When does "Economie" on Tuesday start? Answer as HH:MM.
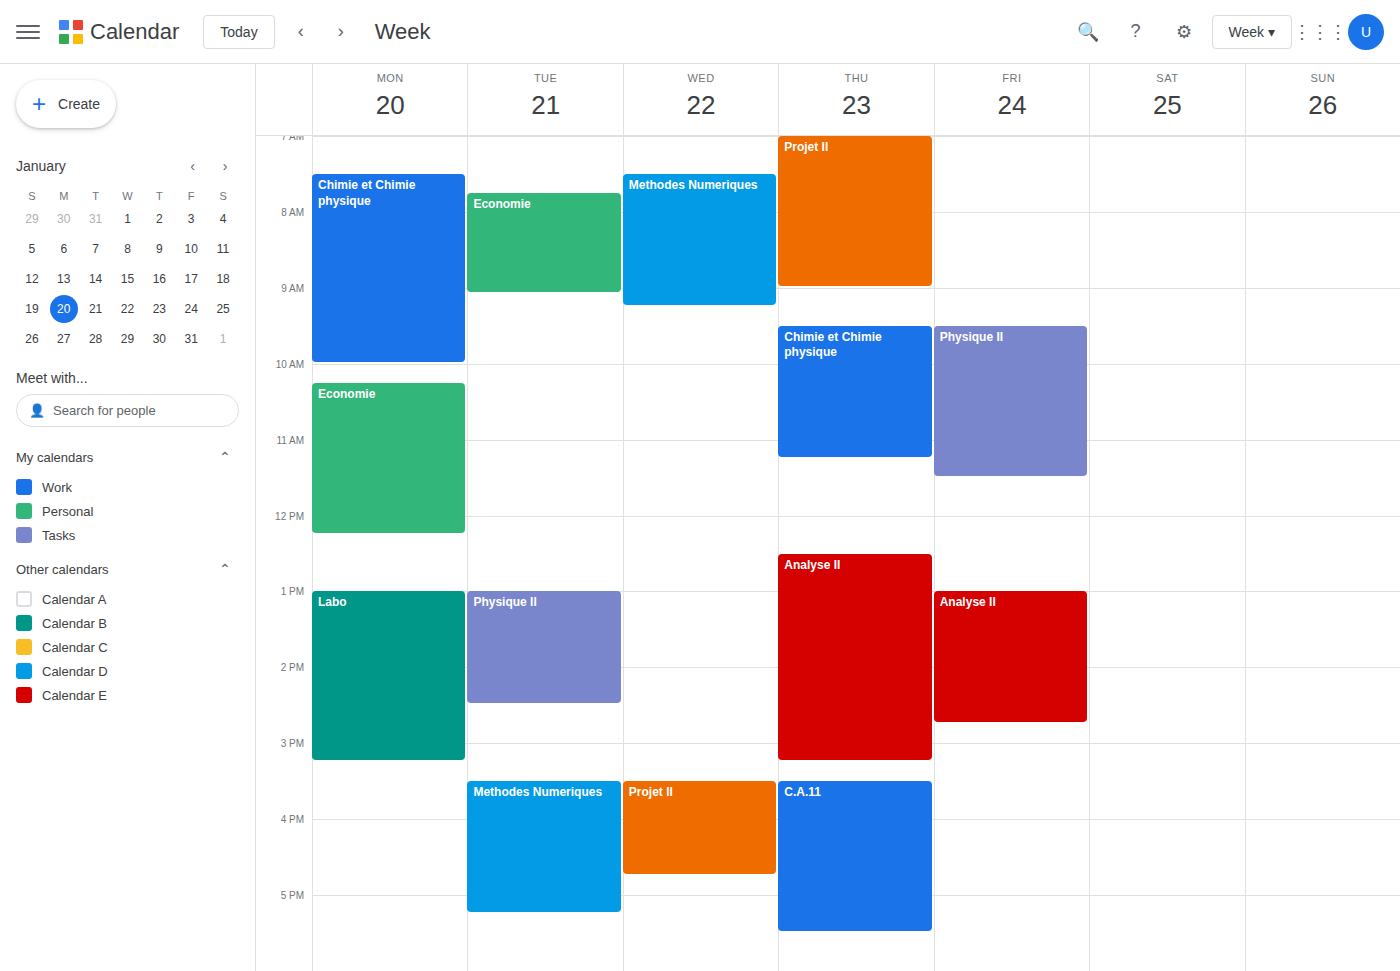
07:45